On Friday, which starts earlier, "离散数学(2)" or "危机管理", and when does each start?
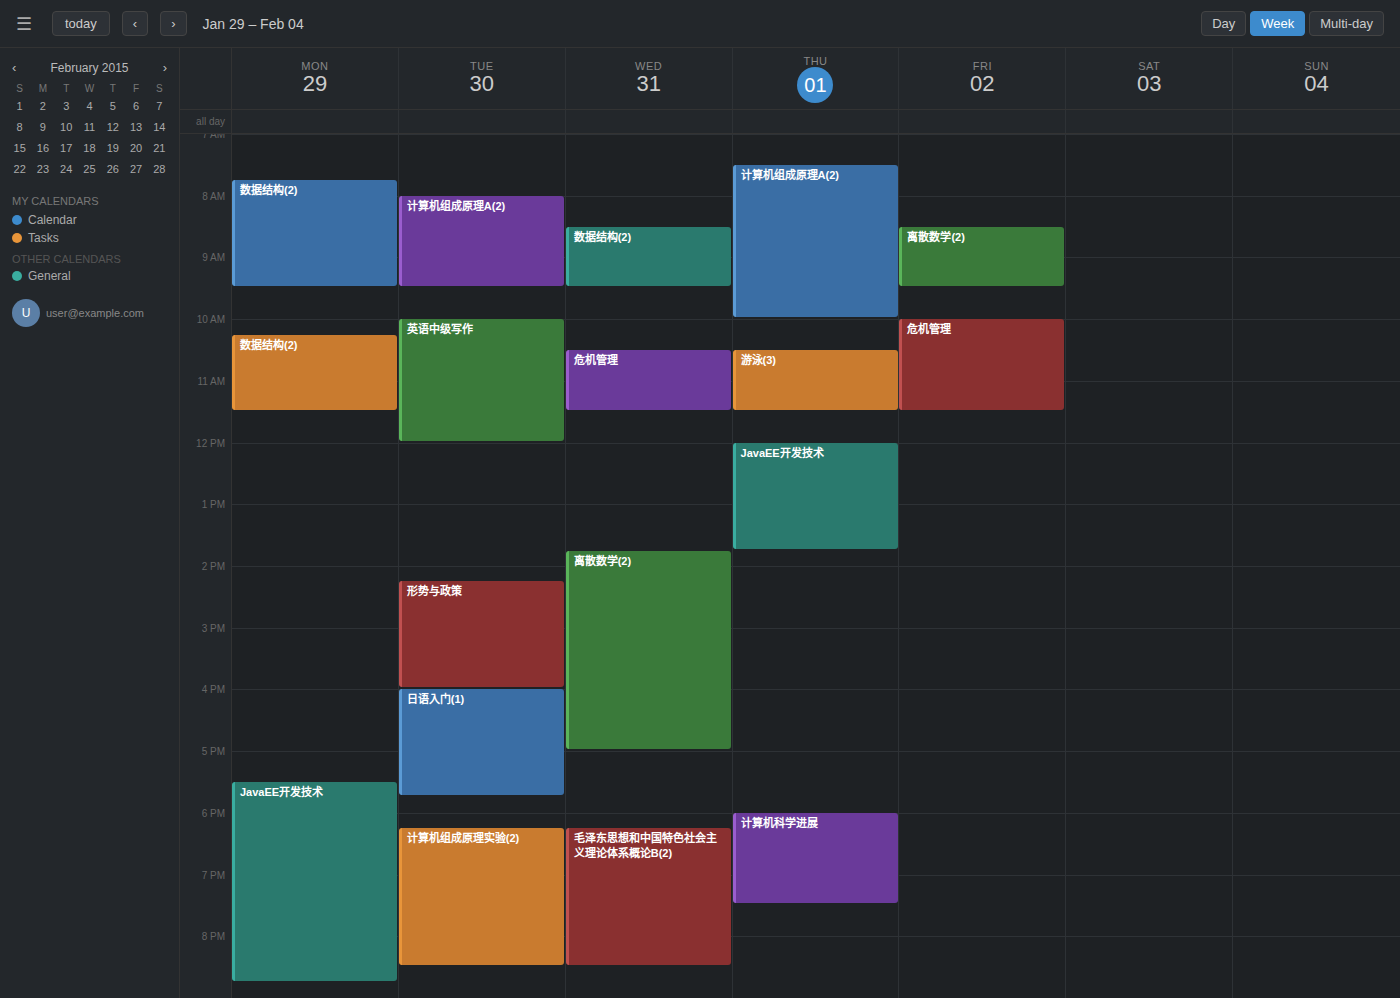
"离散数学(2)" 8:30 AM; "危机管理" 10:00 AM.